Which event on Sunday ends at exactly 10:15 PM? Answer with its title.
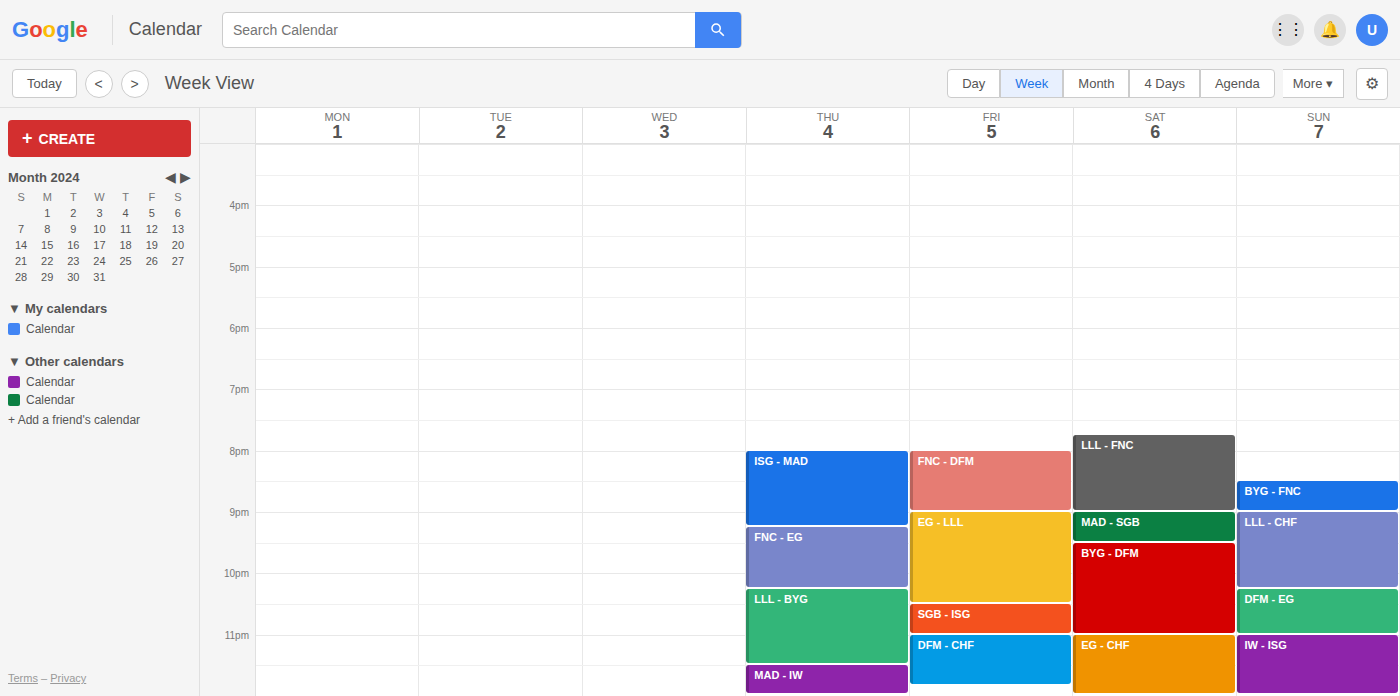
"LLL - CHF"